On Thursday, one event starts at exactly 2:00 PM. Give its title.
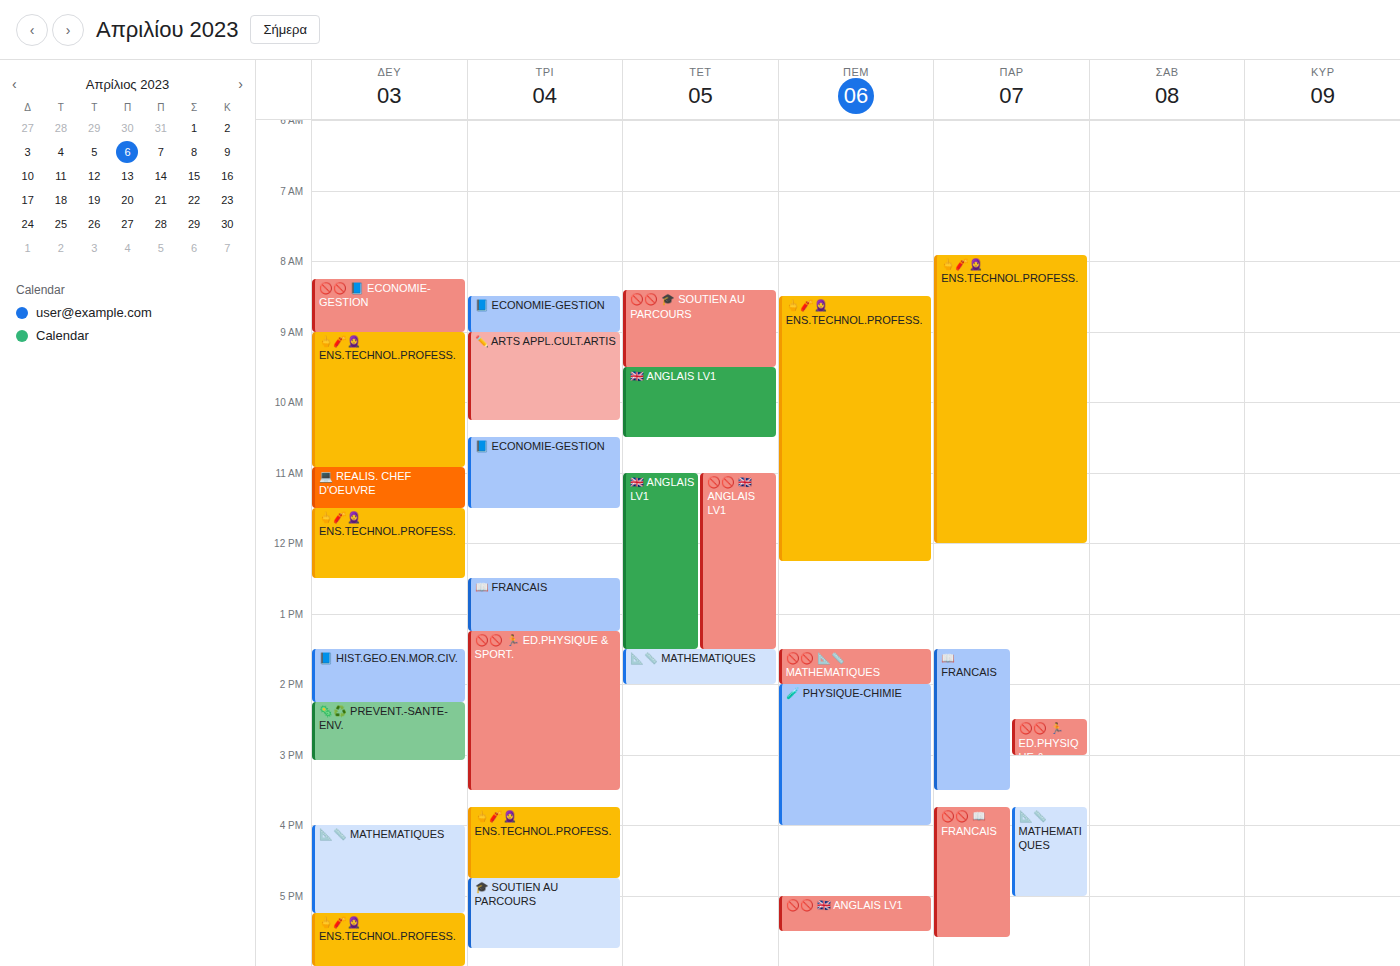
"🧪 PHYSIQUE-CHIMIE"